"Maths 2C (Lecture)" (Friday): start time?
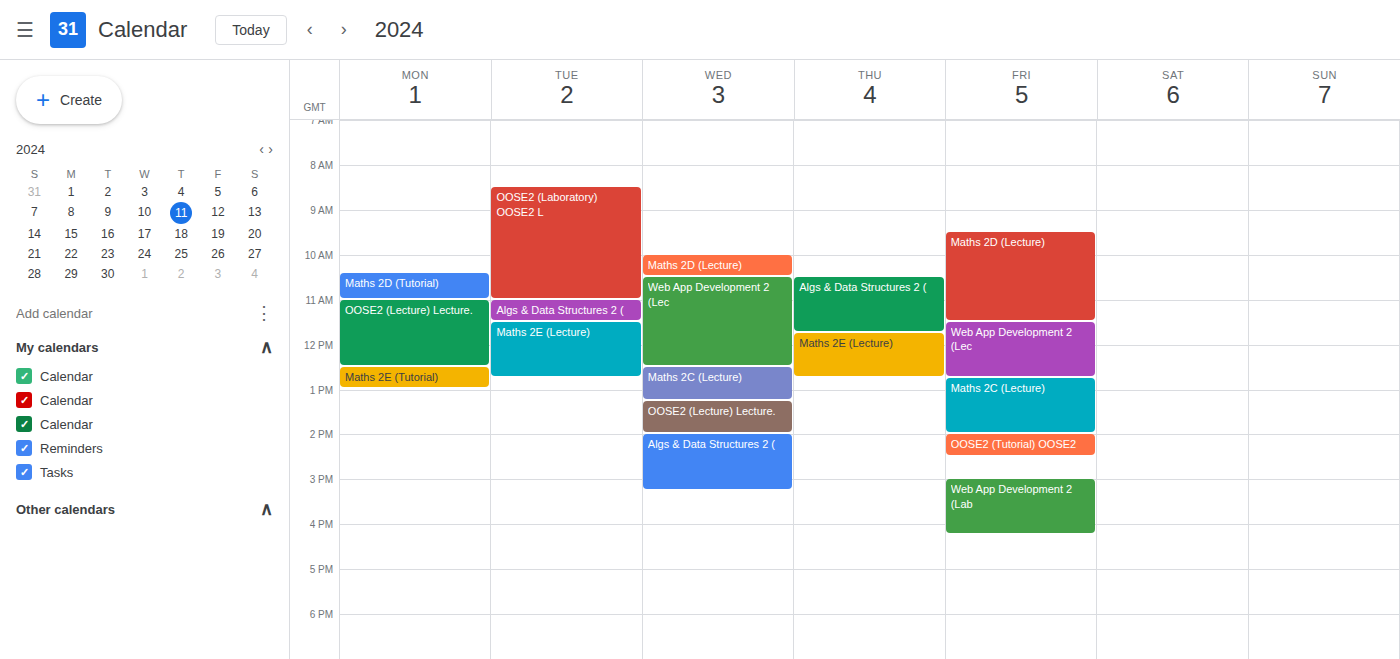
12:45 PM